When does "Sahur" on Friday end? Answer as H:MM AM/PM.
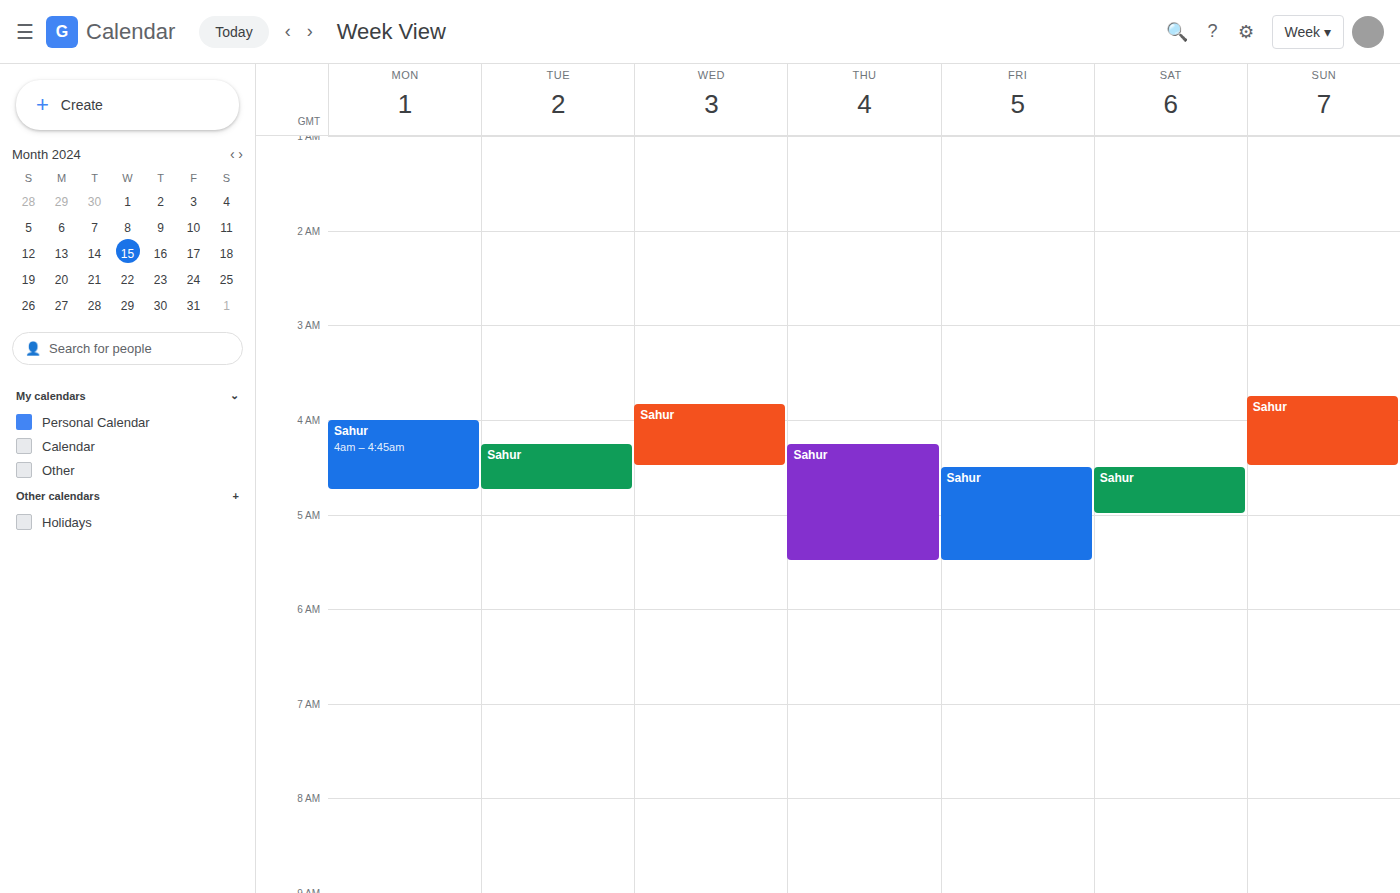
5:30 AM